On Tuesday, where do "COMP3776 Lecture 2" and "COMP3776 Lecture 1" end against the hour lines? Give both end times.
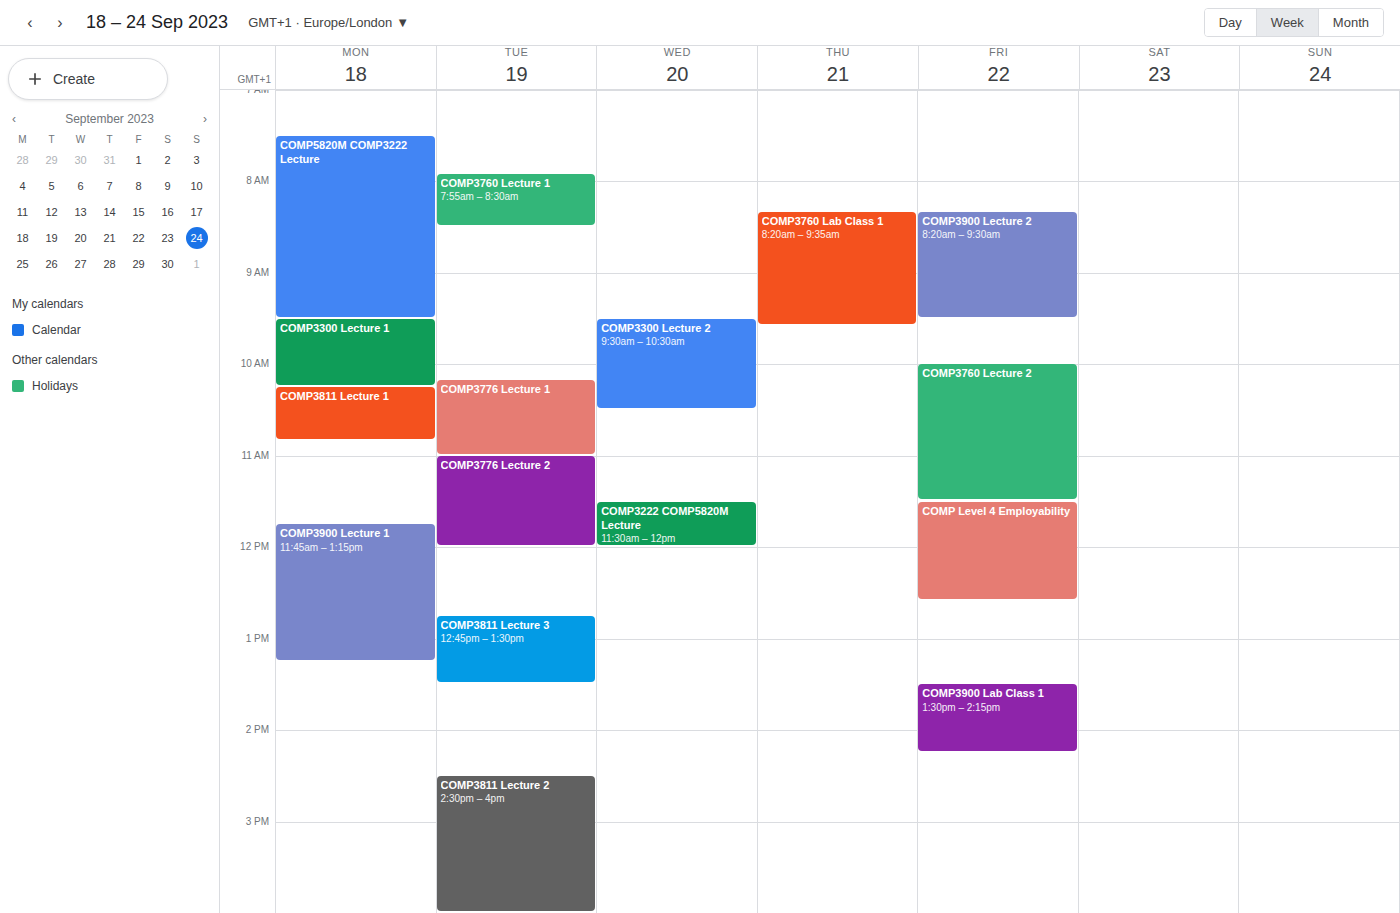
"COMP3776 Lecture 2": 12:00 PM, exactly on the 12 PM line. "COMP3776 Lecture 1": 11:00 AM, exactly on the 11 AM line.